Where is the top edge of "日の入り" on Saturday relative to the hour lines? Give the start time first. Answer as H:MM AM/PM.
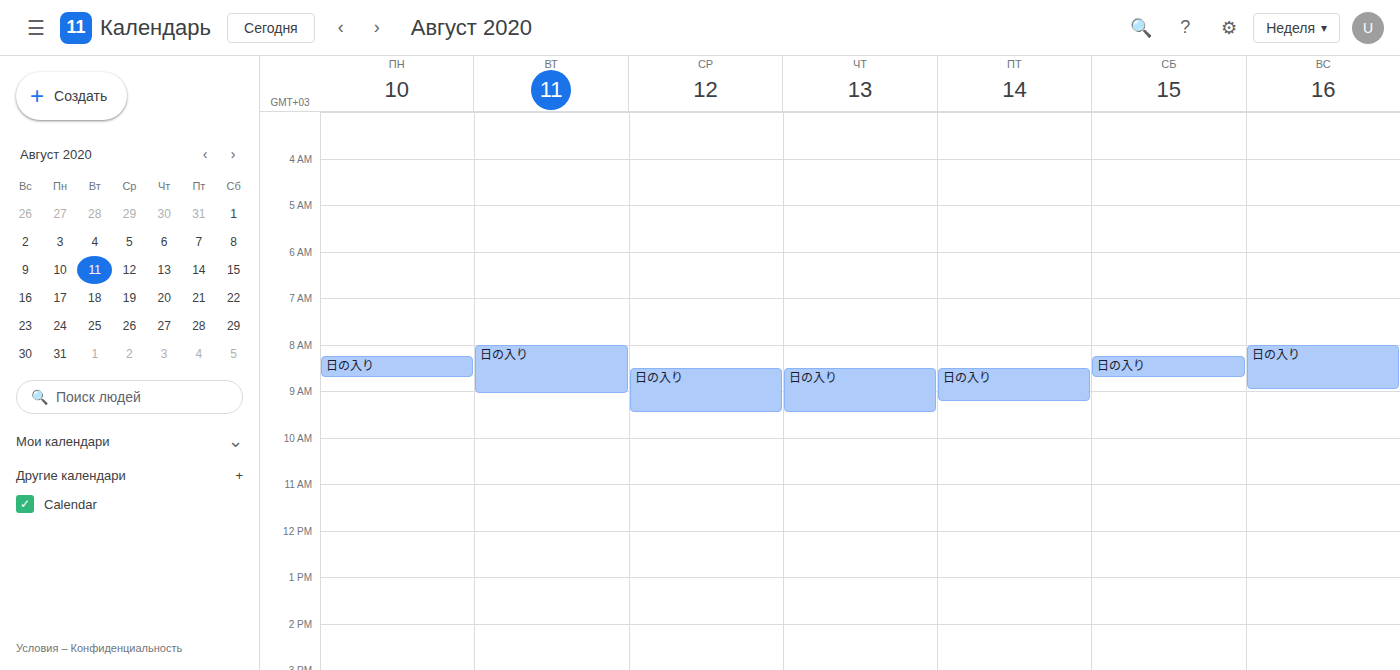
8:15 AM -- neither: a quarter of the way from the 8 AM line to the 9 AM line.